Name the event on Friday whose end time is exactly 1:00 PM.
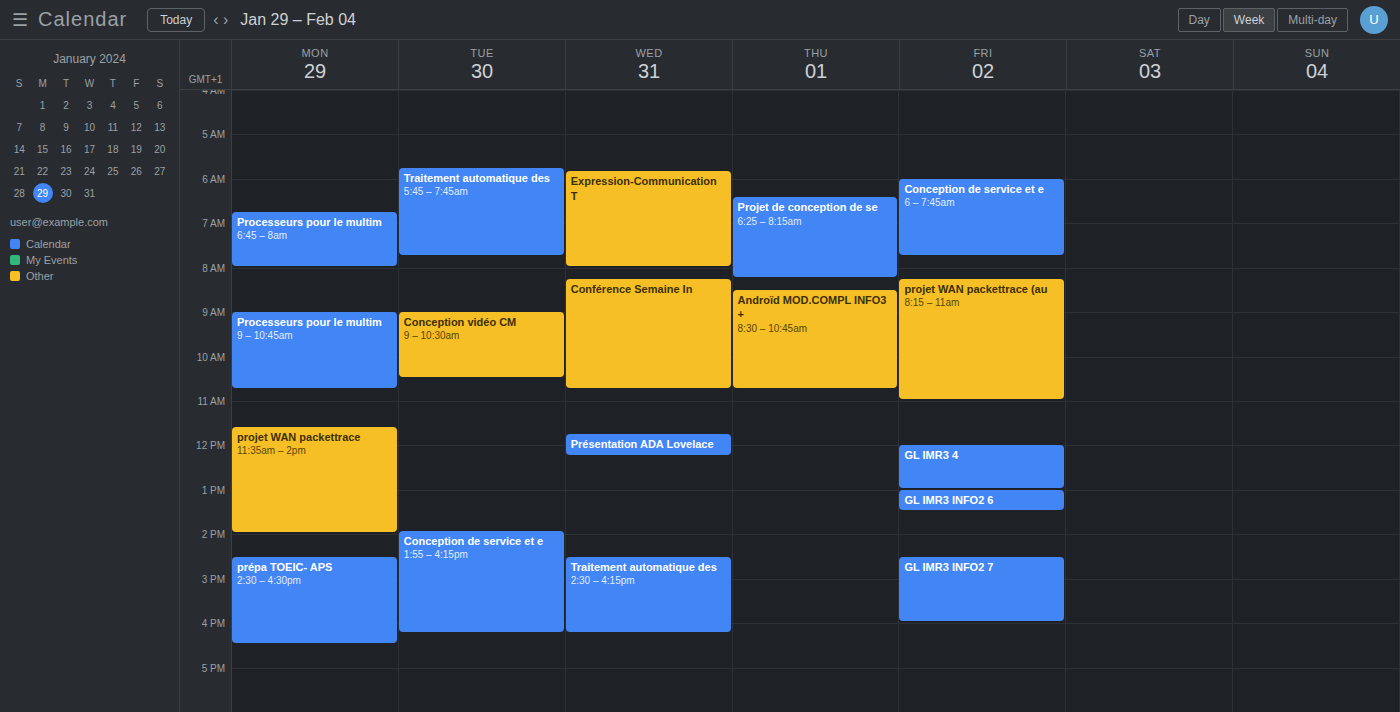
"GL IMR3 4"